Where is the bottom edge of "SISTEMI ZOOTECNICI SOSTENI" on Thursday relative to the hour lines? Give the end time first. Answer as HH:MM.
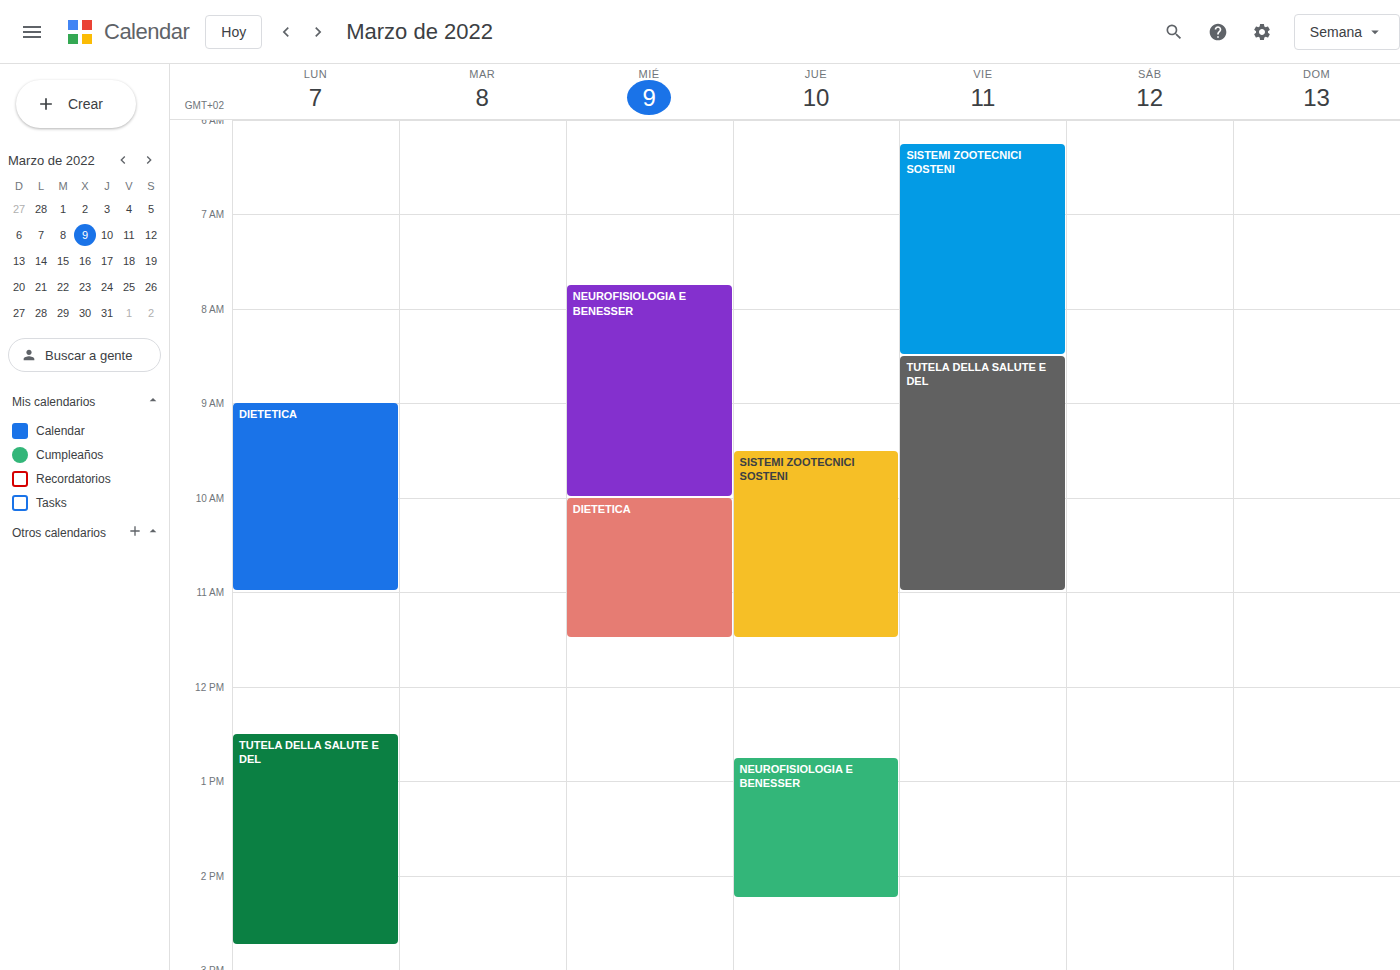
11:30 -- halfway between the 11:00 and 12:00 lines.